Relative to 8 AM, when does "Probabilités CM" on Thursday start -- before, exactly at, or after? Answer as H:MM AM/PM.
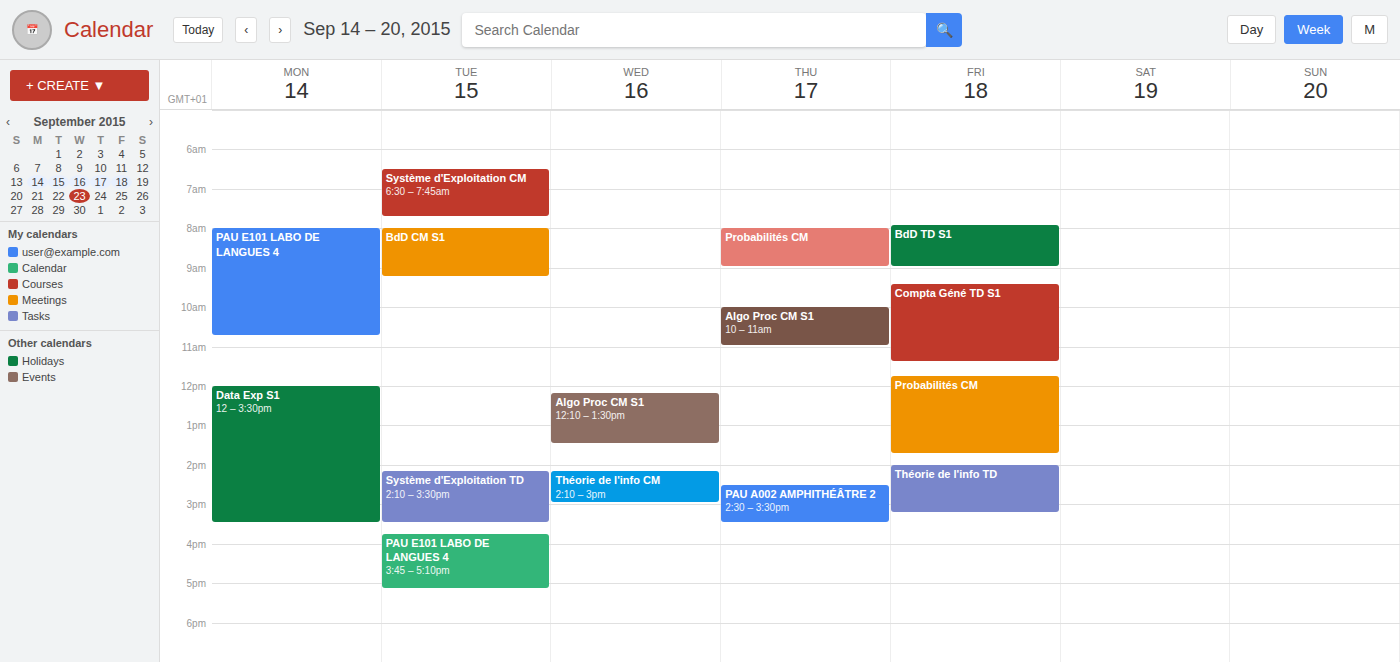
8:00 AM -- exactly at 8 AM, on the 8 AM line.